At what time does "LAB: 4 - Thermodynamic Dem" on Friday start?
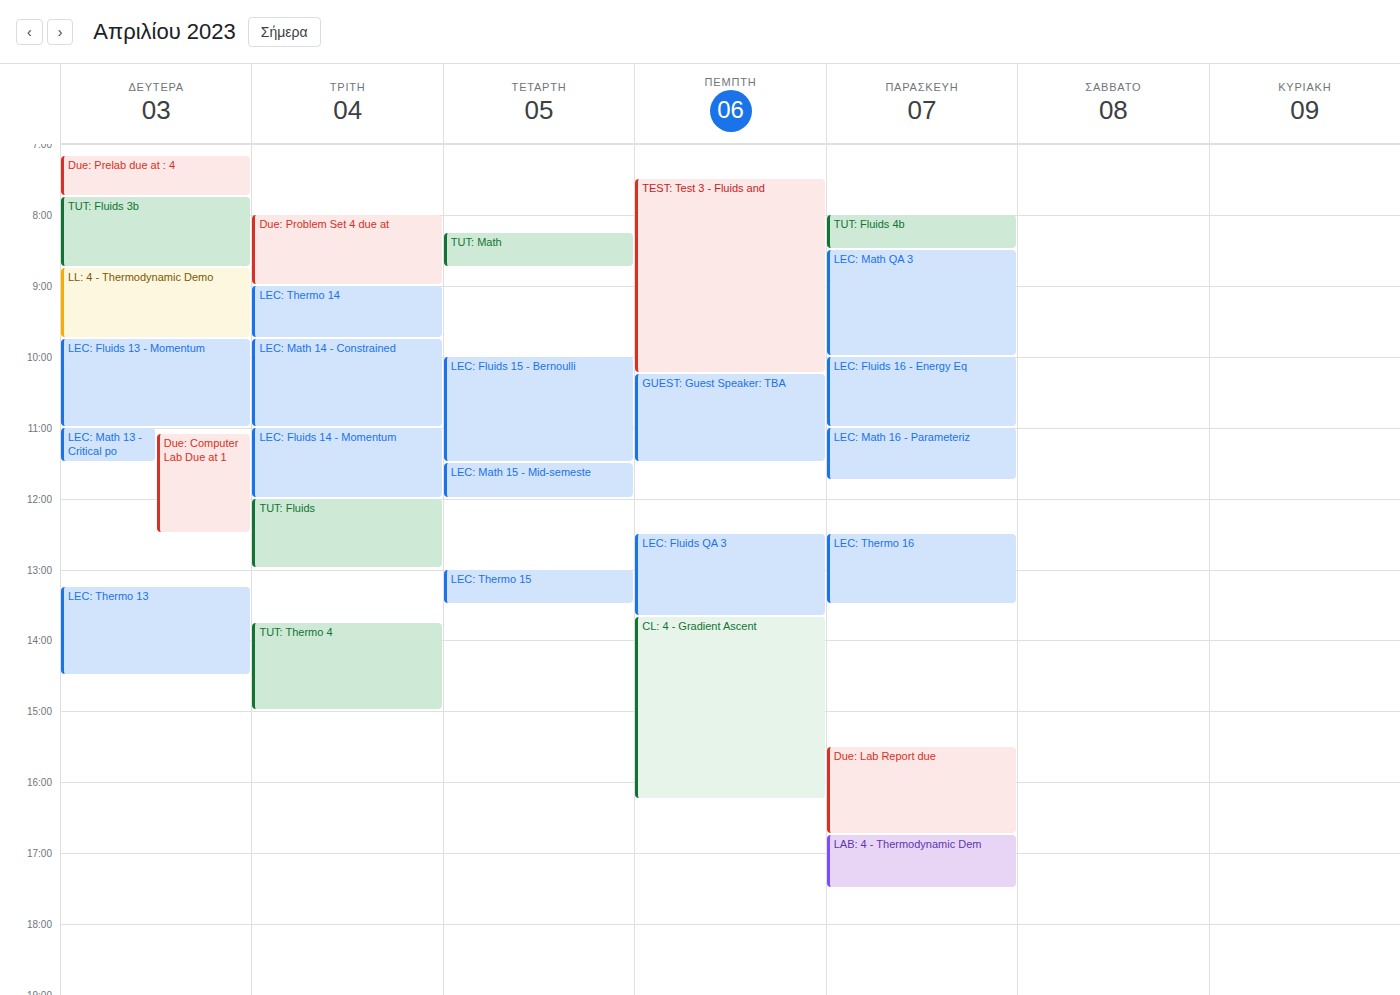
4:45 PM